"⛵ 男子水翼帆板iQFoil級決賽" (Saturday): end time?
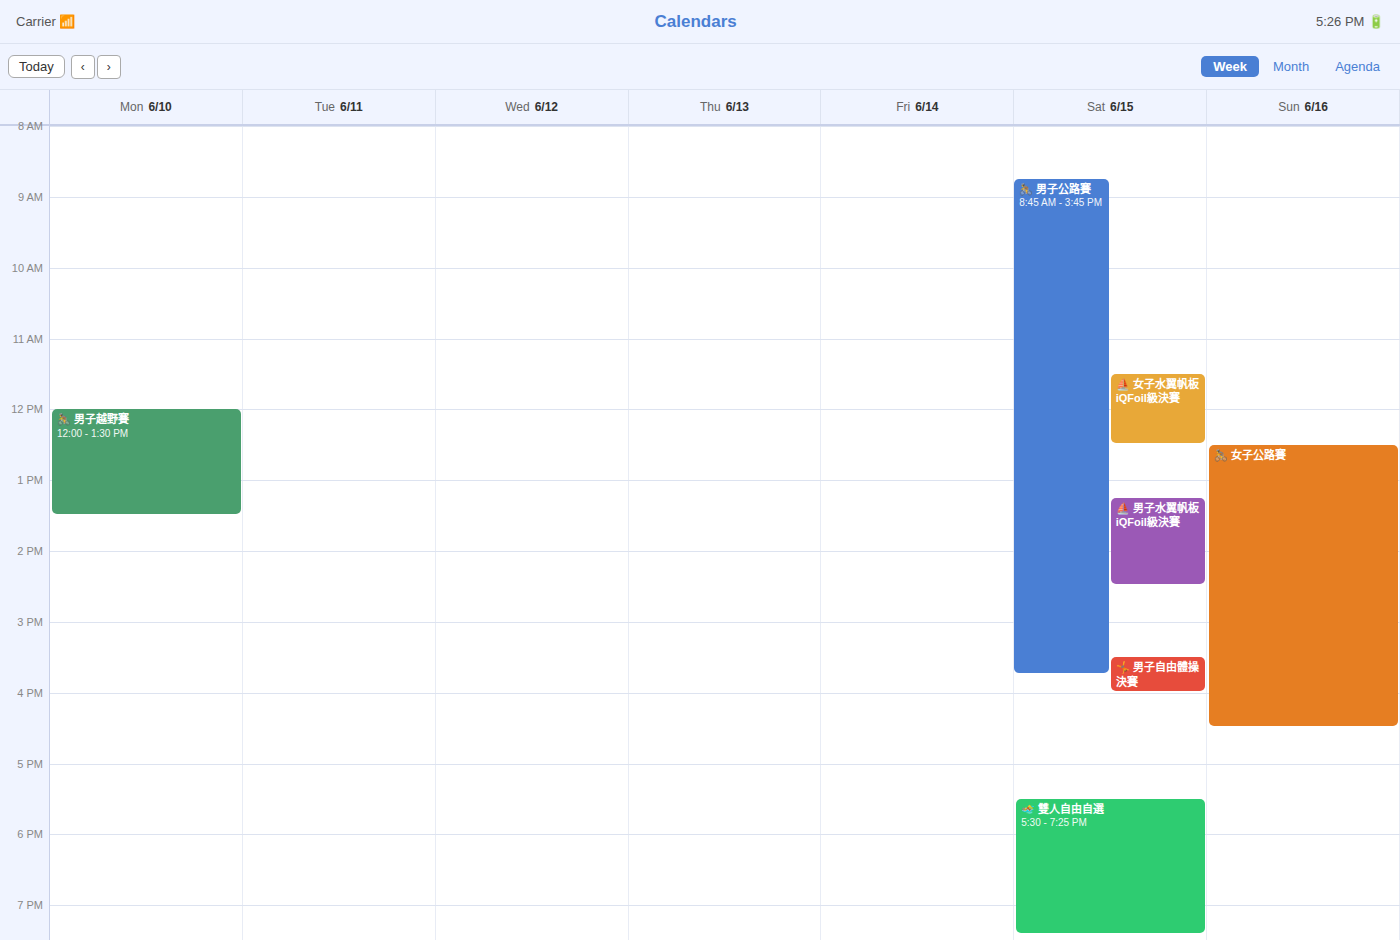
2:30 PM